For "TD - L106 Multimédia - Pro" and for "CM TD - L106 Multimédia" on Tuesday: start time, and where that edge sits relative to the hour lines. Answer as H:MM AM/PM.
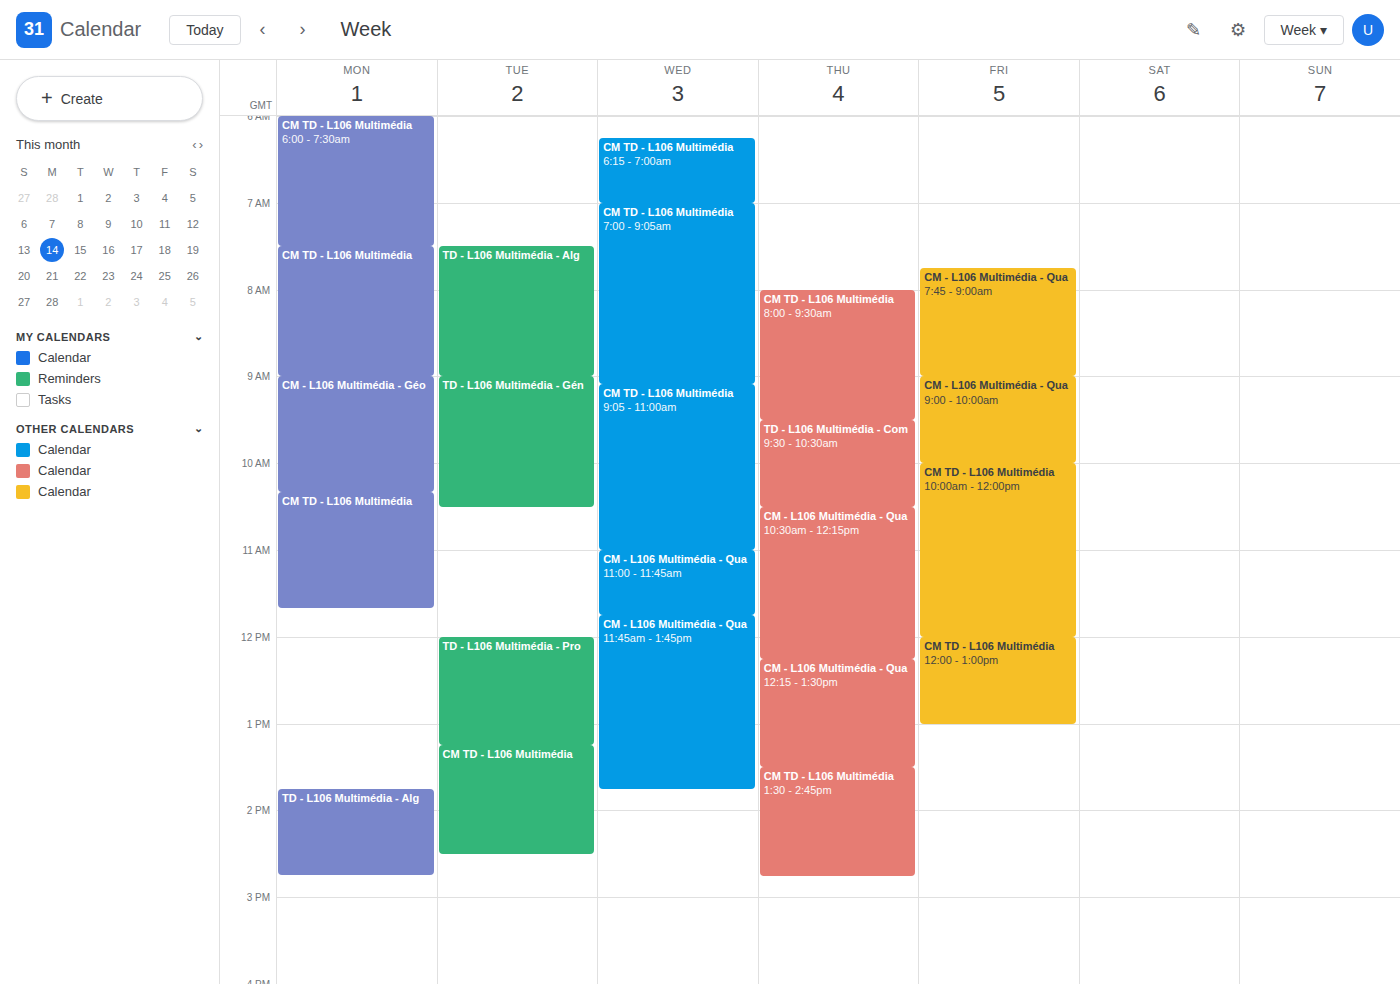
"TD - L106 Multimédia - Pro": 12:00 PM, exactly on the 12 PM line. "CM TD - L106 Multimédia": 1:15 PM, neither: a quarter of the way from the 1 PM line to the 2 PM line.